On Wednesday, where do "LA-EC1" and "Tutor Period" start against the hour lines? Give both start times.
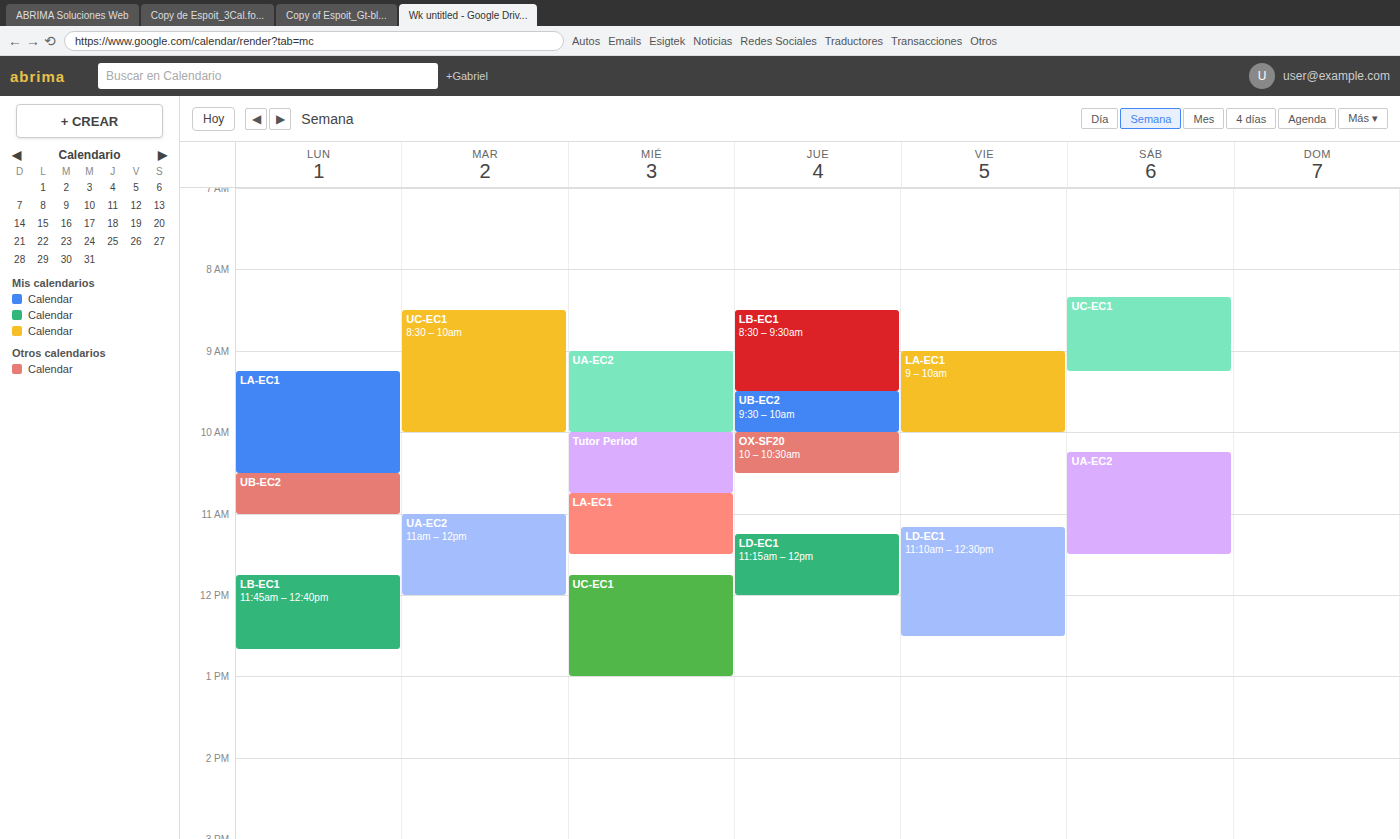
"LA-EC1": 10:45 AM, neither: three quarters of the way from the 10 AM line to the 11 AM line. "Tutor Period": 10:00 AM, exactly on the 10 AM line.